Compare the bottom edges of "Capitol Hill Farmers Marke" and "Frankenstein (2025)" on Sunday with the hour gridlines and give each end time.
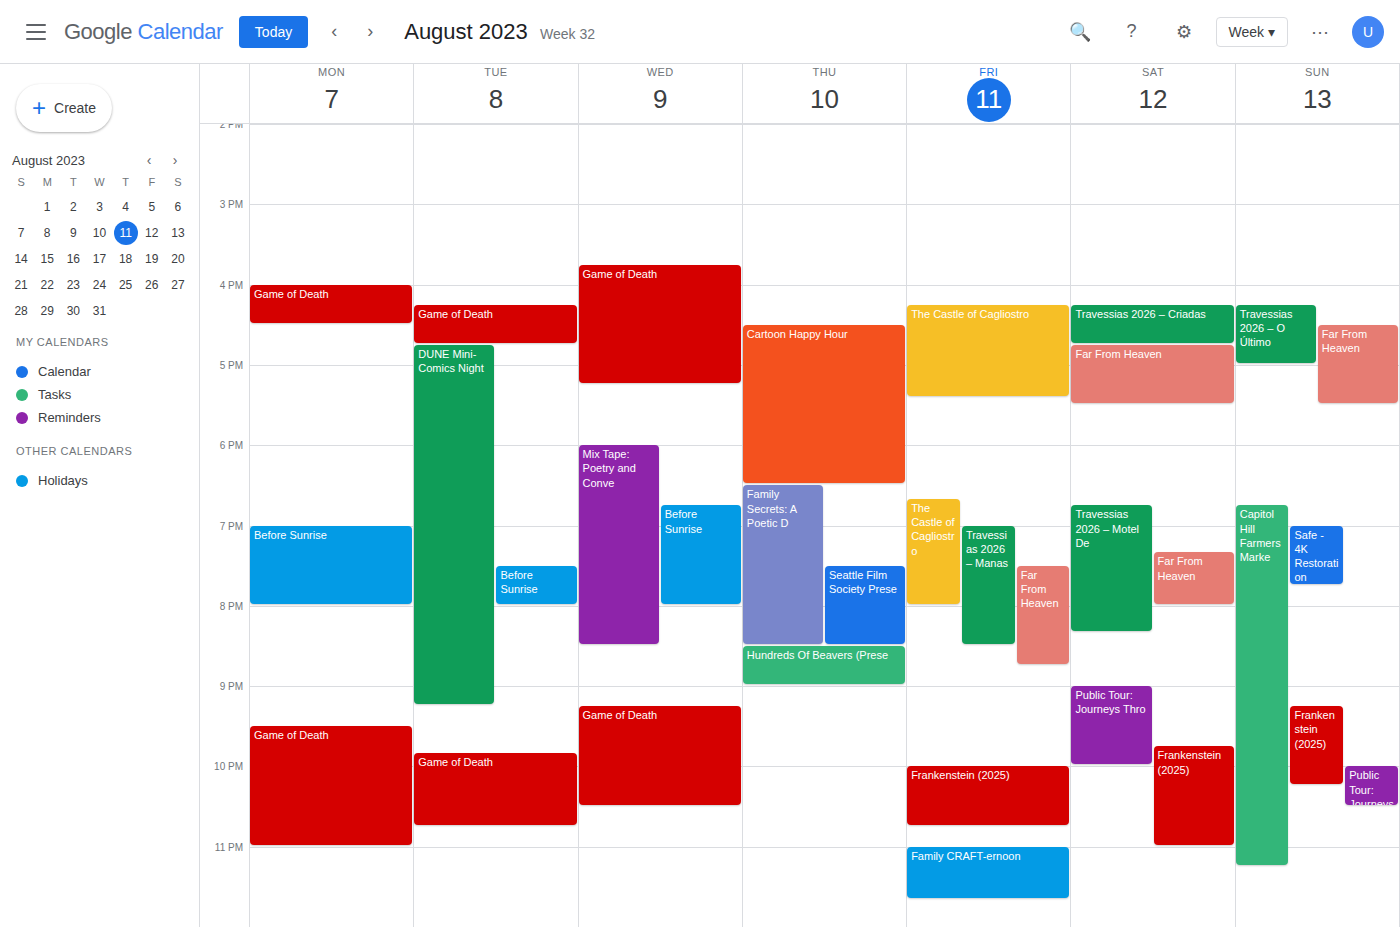
"Capitol Hill Farmers Marke": 11:15 PM, neither: a quarter of the way from the 11 PM line to the 12 AM line. "Frankenstein (2025)": 10:15 PM, neither: a quarter of the way from the 10 PM line to the 11 PM line.